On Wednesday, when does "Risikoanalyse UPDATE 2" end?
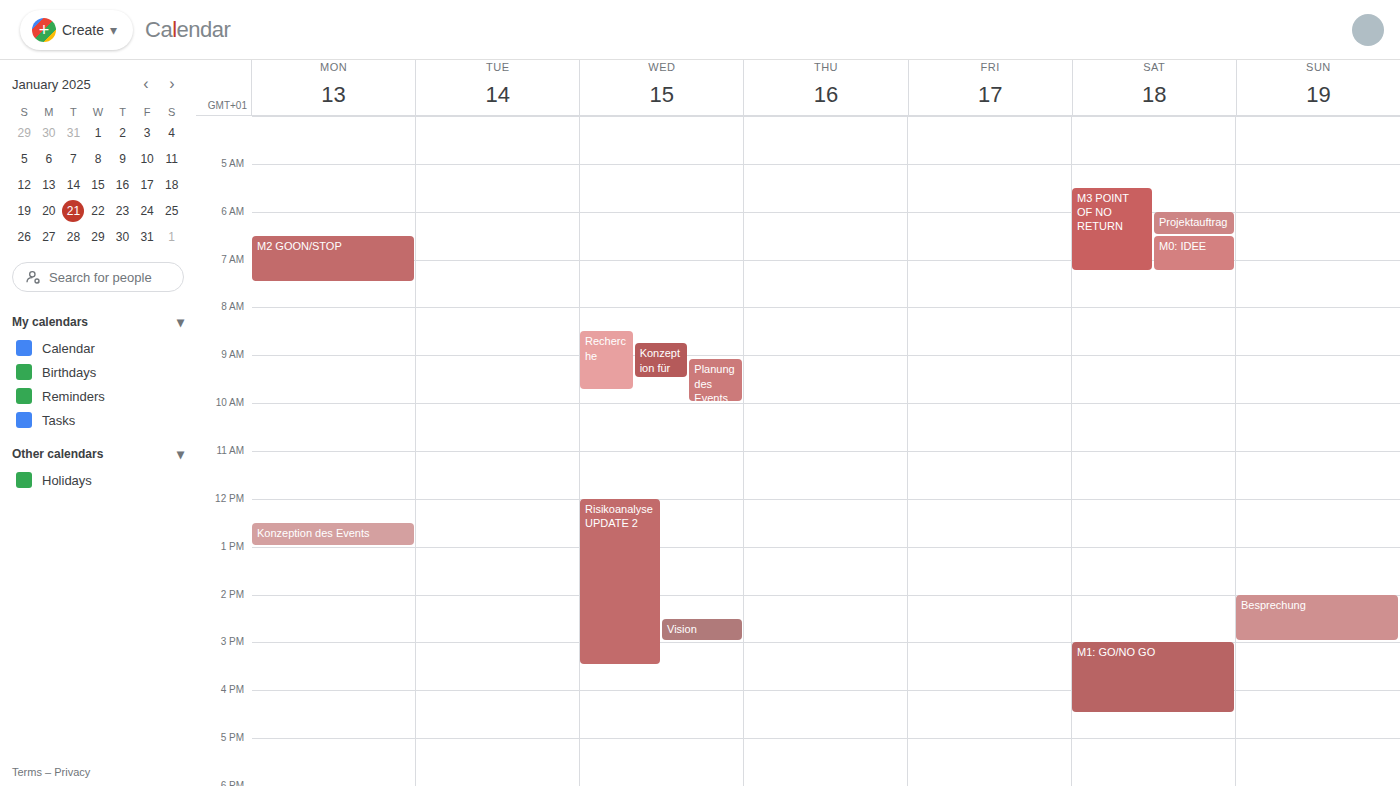
3:30 PM